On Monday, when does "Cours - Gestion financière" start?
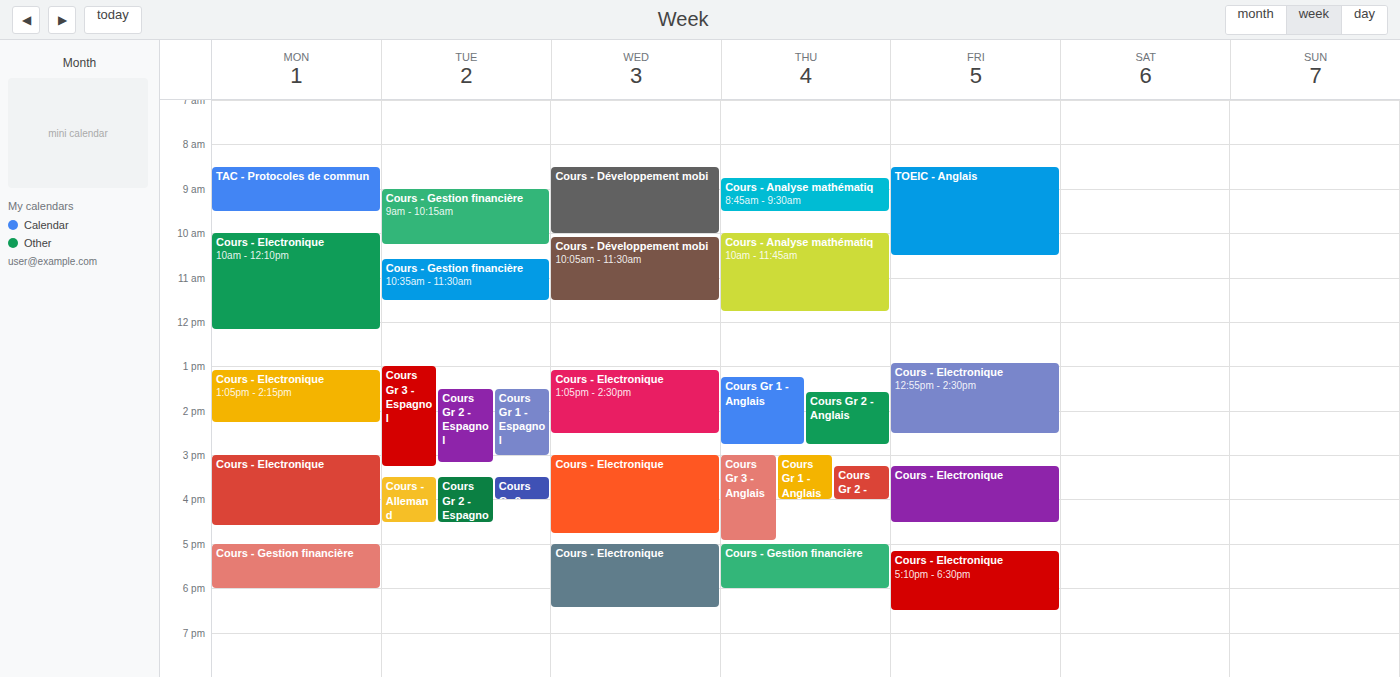
5:00 PM